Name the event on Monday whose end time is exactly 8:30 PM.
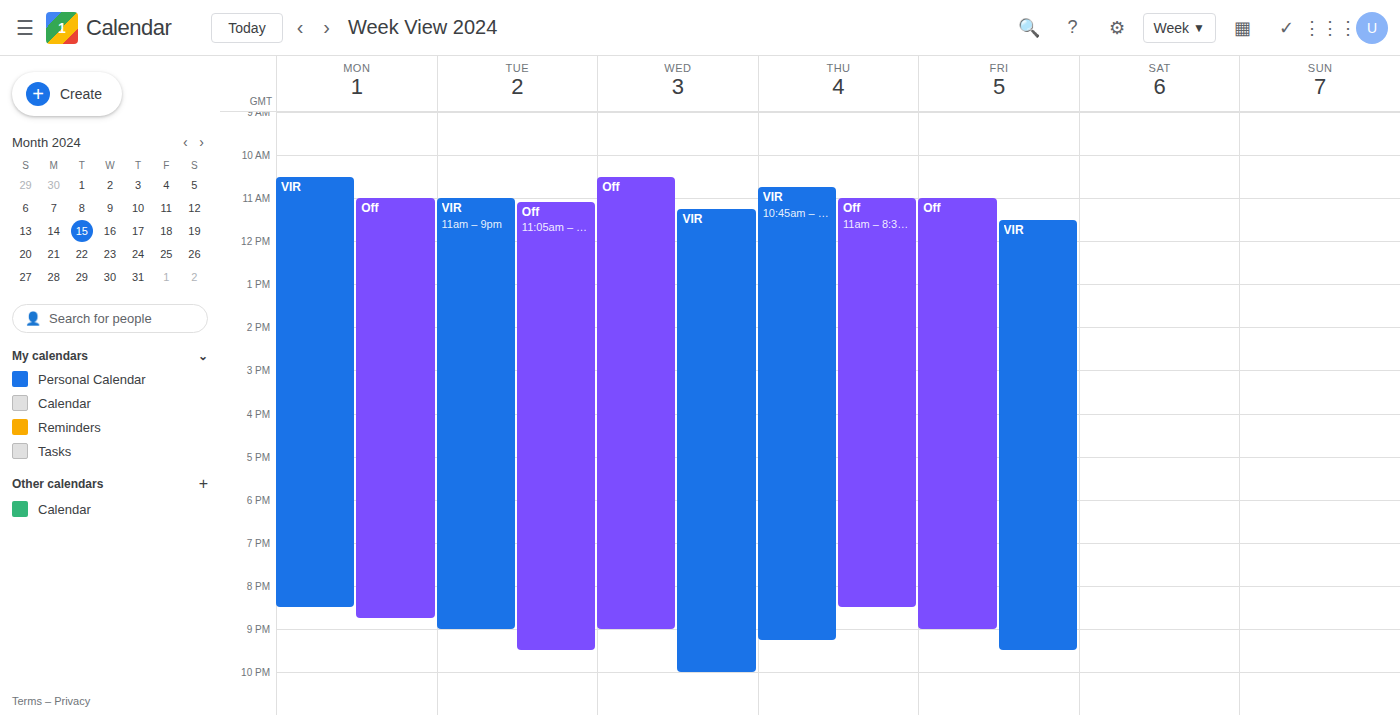
"VIR"